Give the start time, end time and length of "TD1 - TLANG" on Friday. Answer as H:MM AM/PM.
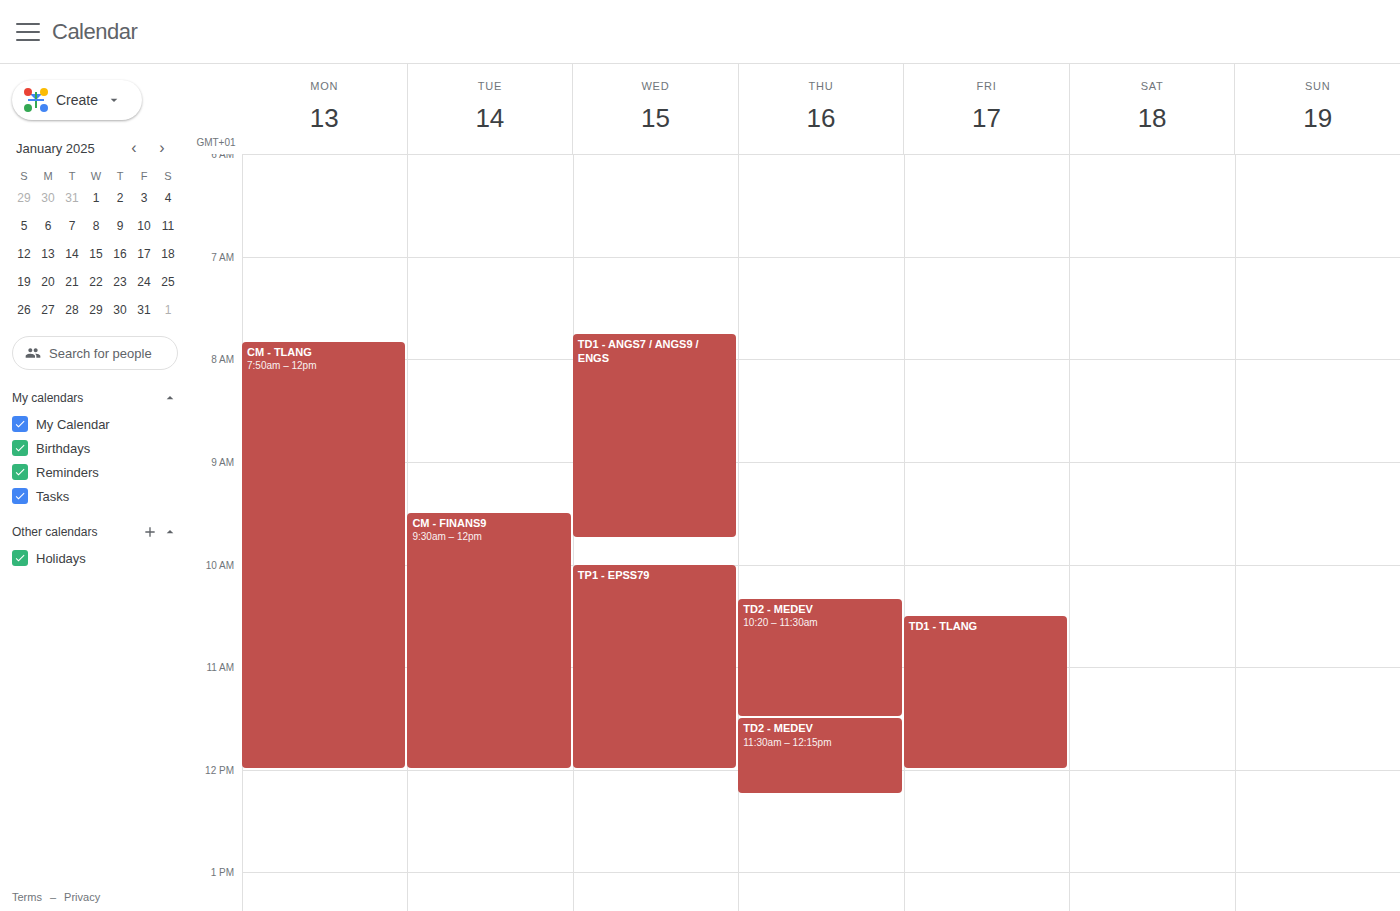
10:30 AM to 12:00 PM, 1 hour 30 minutes